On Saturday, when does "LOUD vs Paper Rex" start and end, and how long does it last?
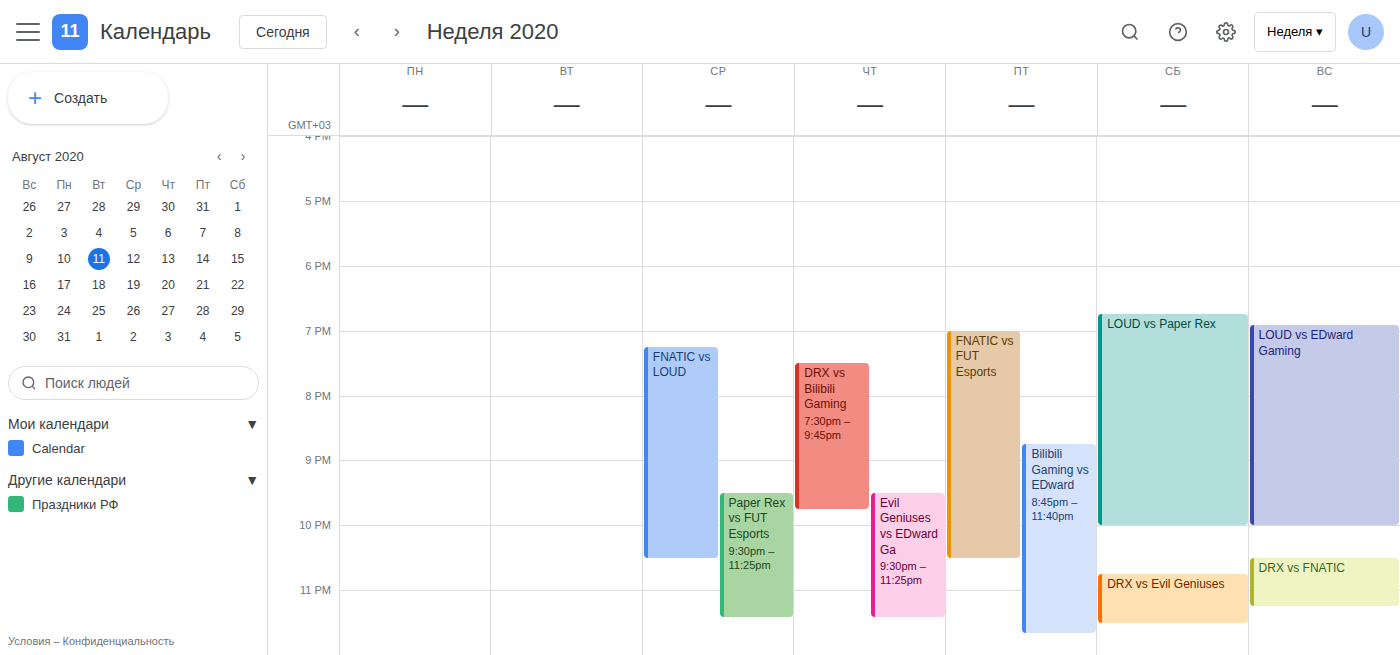
6:45 PM to 10:00 PM, 3 hours 15 minutes